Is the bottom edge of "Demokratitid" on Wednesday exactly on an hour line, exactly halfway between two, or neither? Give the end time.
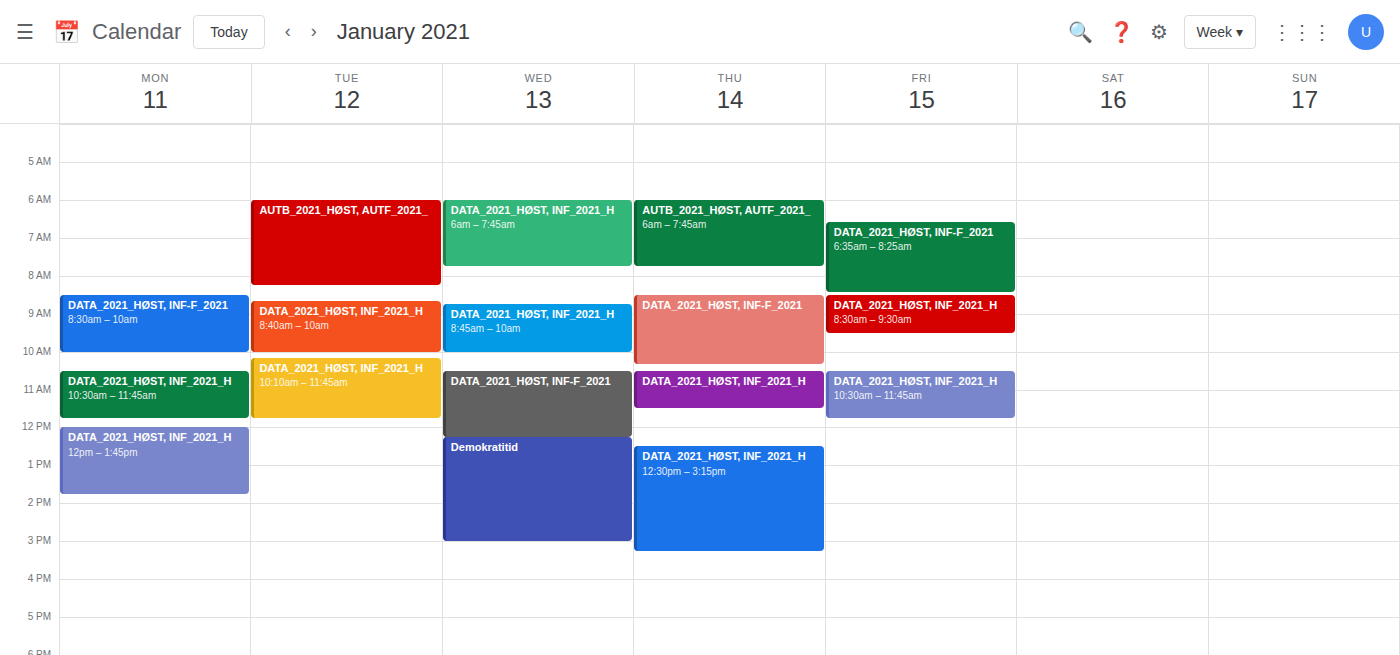
3:00 PM -- exactly on the 3 PM line.